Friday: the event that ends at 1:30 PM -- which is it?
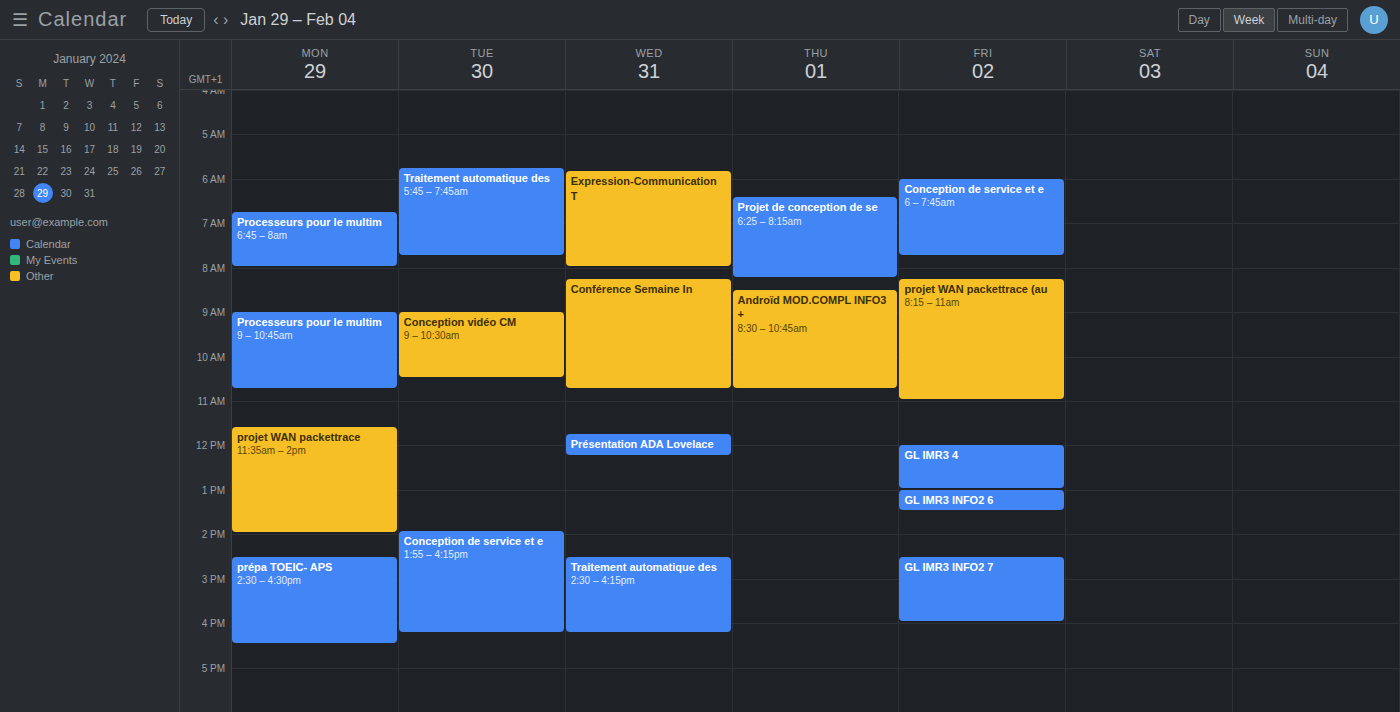
"GL IMR3 INFO2 6"